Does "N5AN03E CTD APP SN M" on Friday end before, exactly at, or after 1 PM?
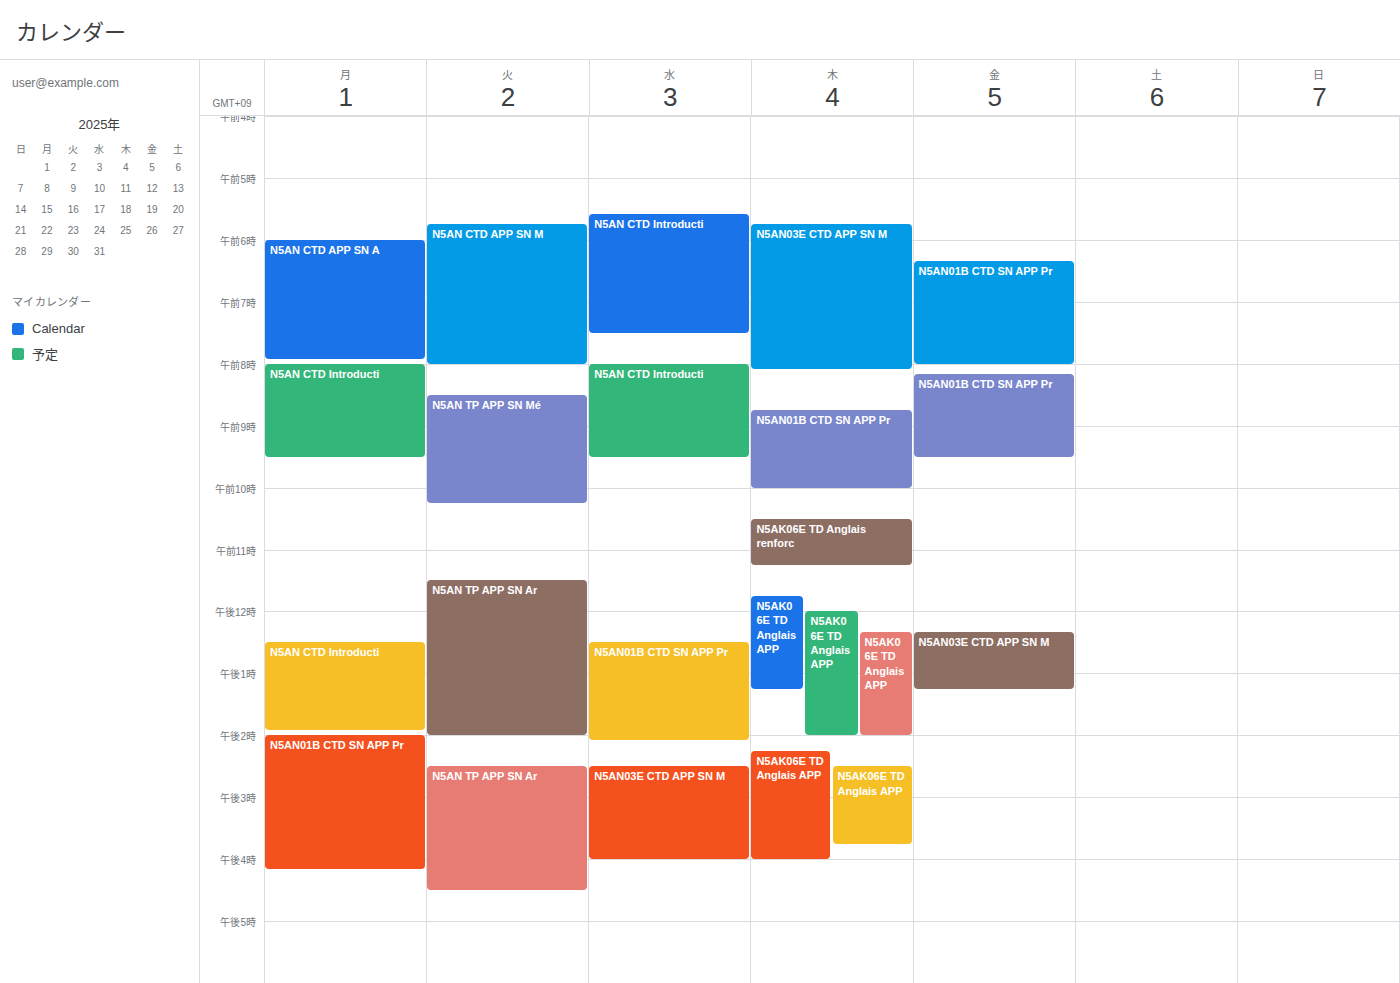
1:15 PM -- after 1 PM, 15 minutes below the 1 PM line.